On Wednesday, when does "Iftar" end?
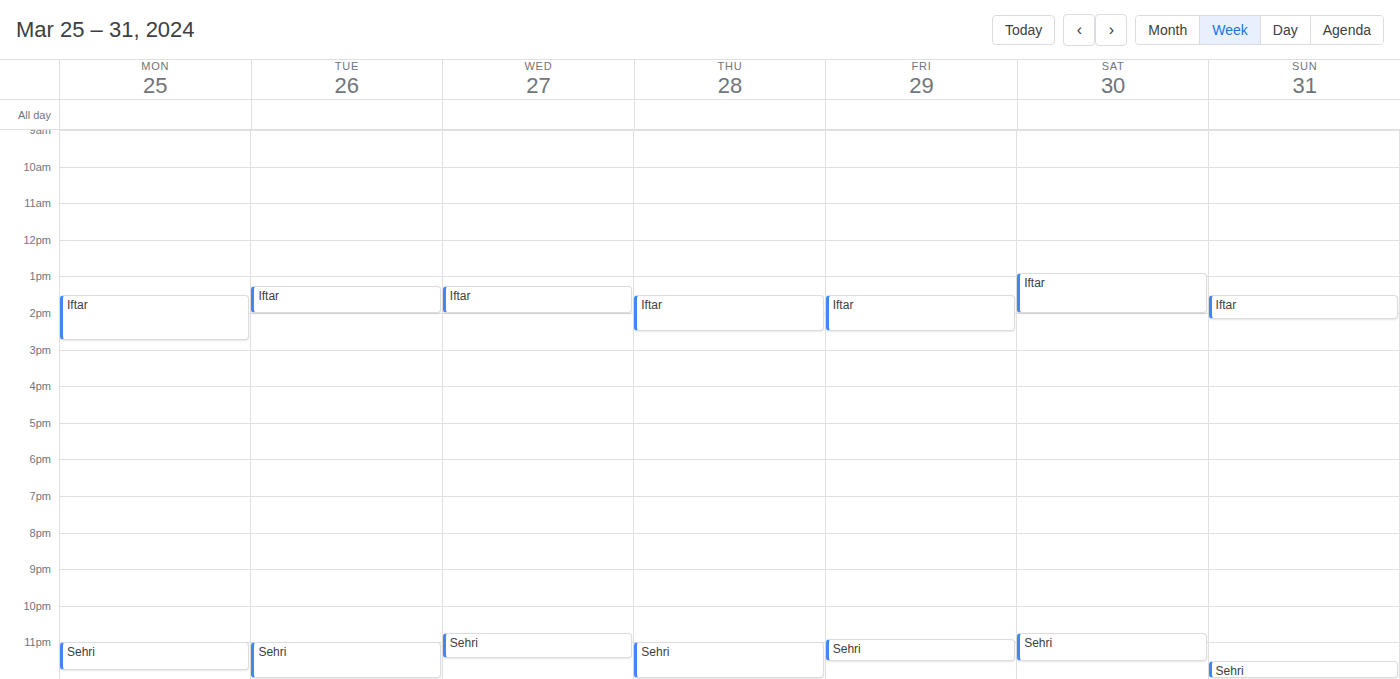
2:00 PM